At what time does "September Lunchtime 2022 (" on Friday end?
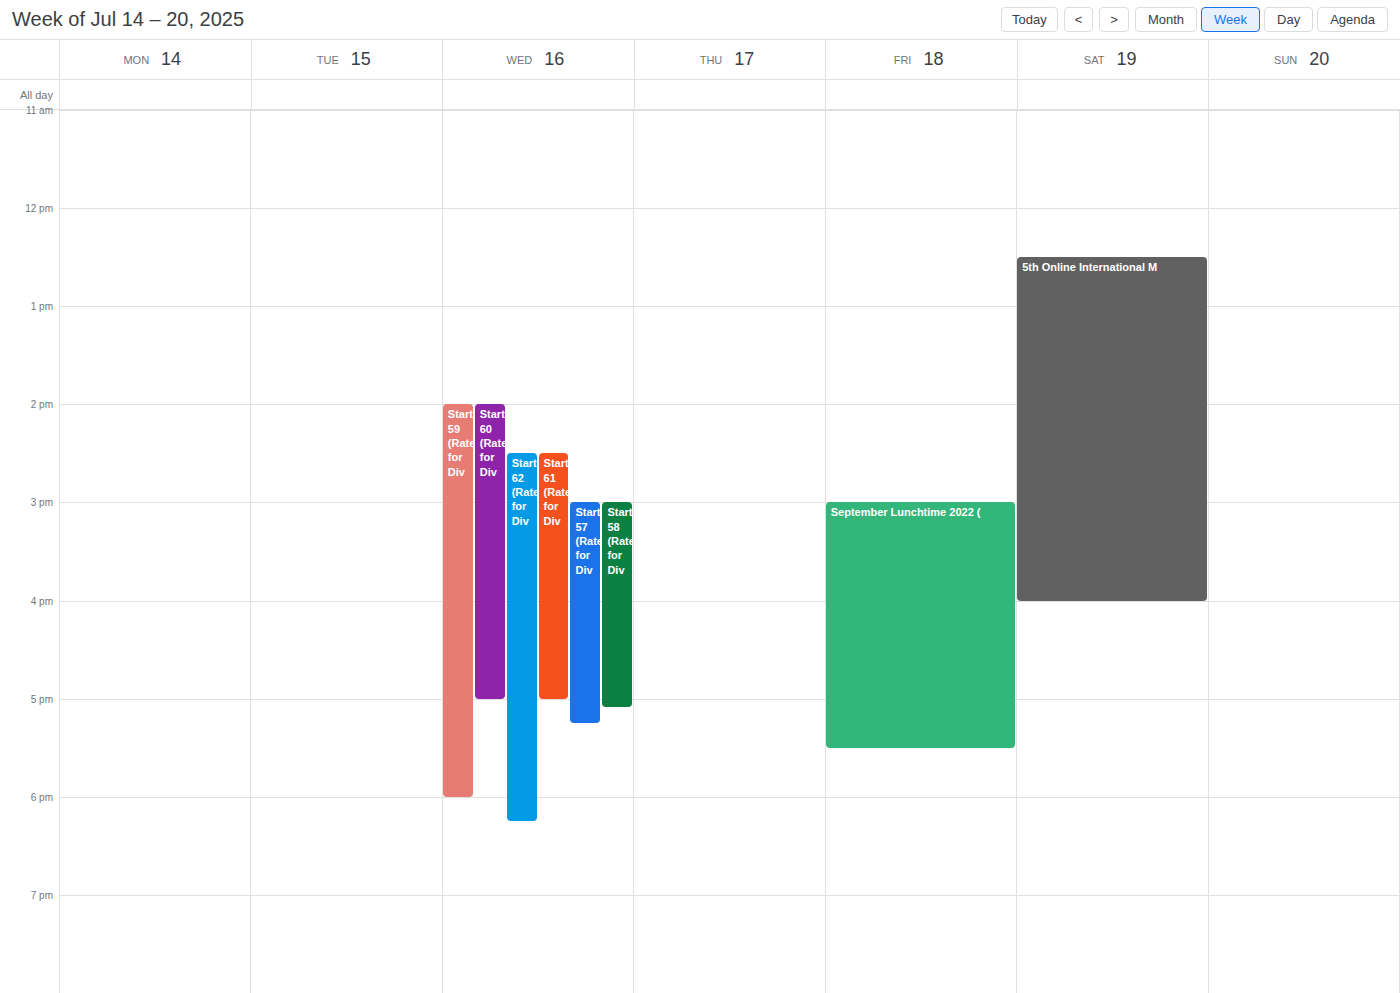
17:30